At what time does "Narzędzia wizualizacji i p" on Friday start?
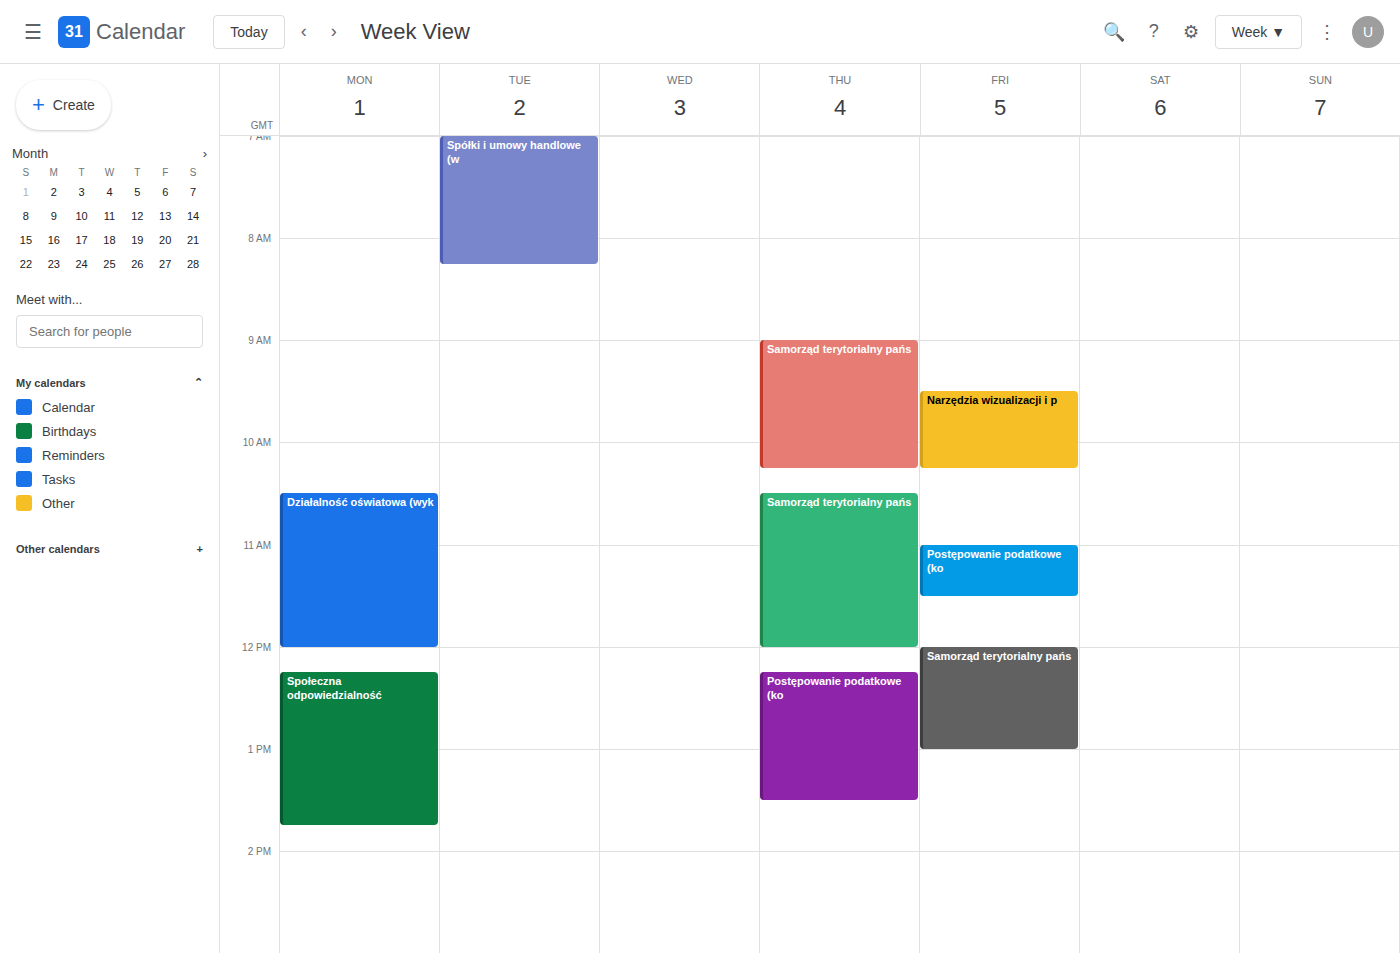
9:30 AM